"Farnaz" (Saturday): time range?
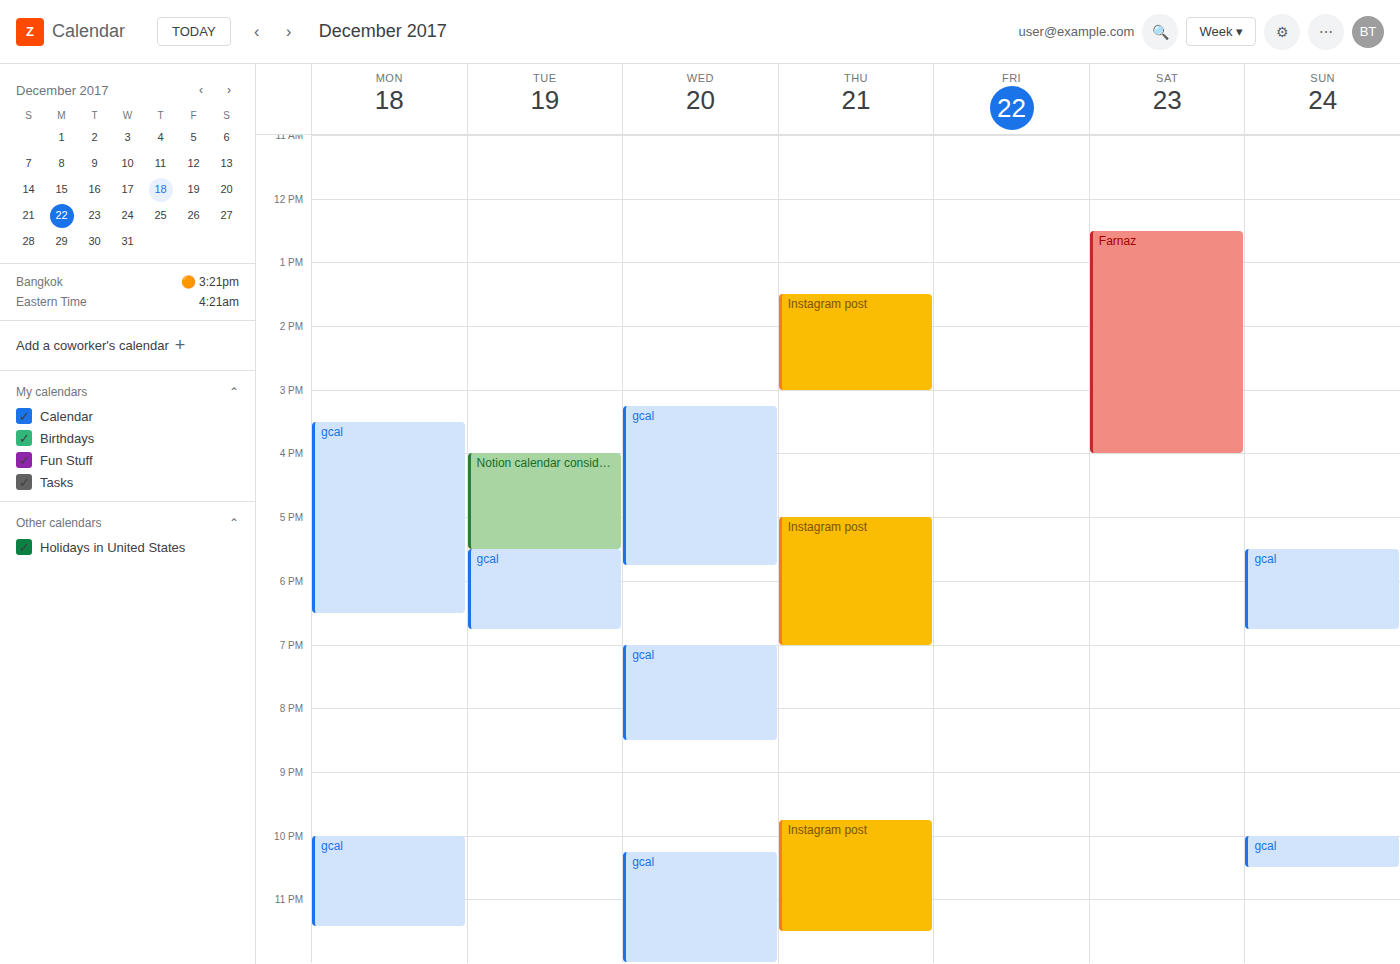
12:30 PM to 4:00 PM